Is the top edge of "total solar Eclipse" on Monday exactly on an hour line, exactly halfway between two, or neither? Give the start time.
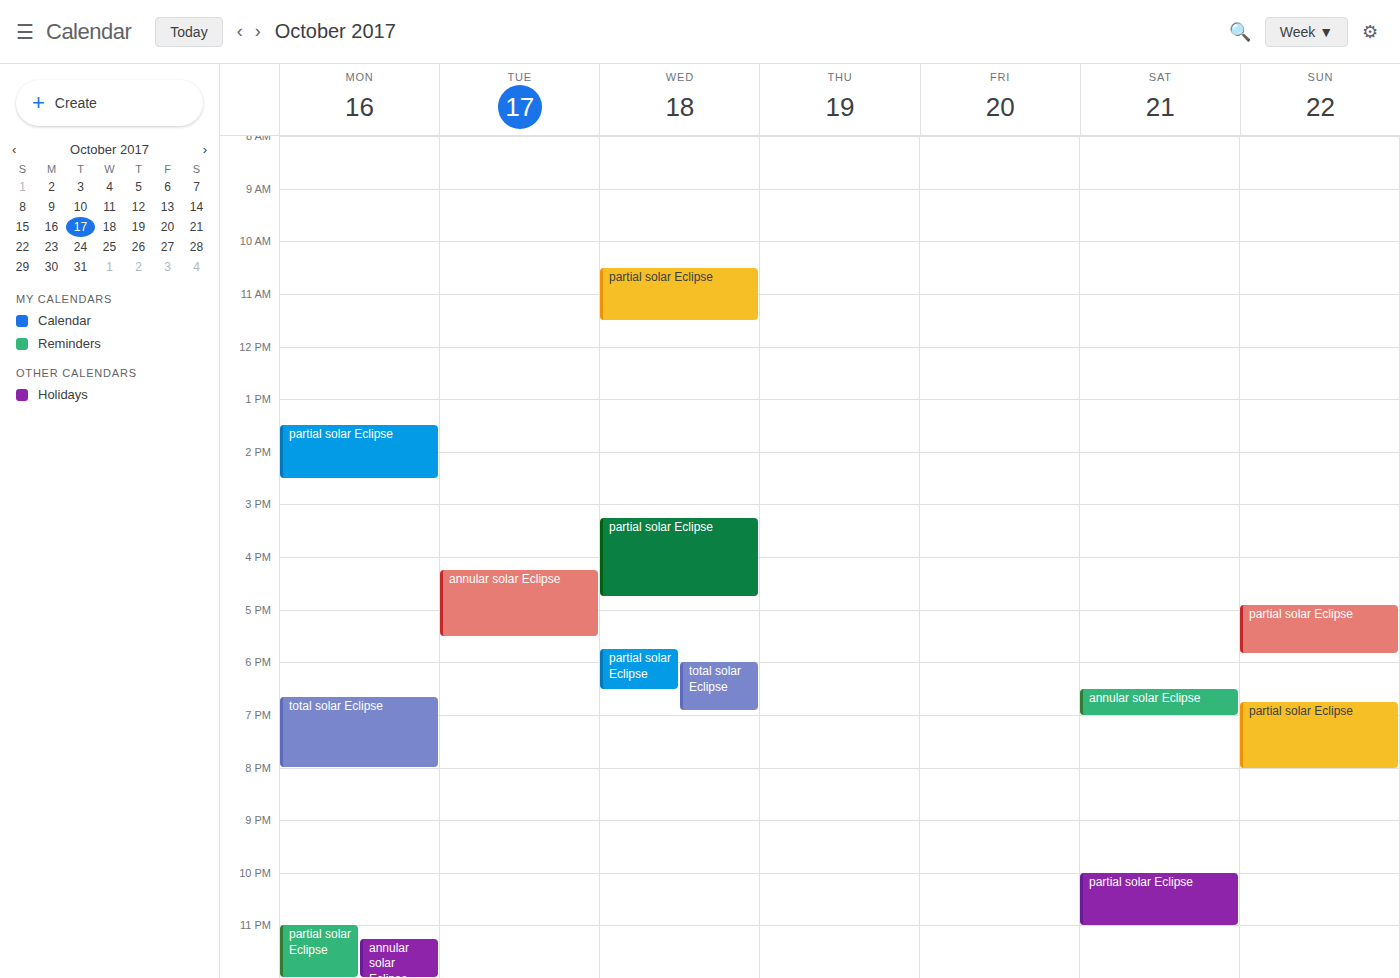
6:40 PM -- neither: 40 minutes below the 6 PM line and 20 minutes above the 7 PM line.